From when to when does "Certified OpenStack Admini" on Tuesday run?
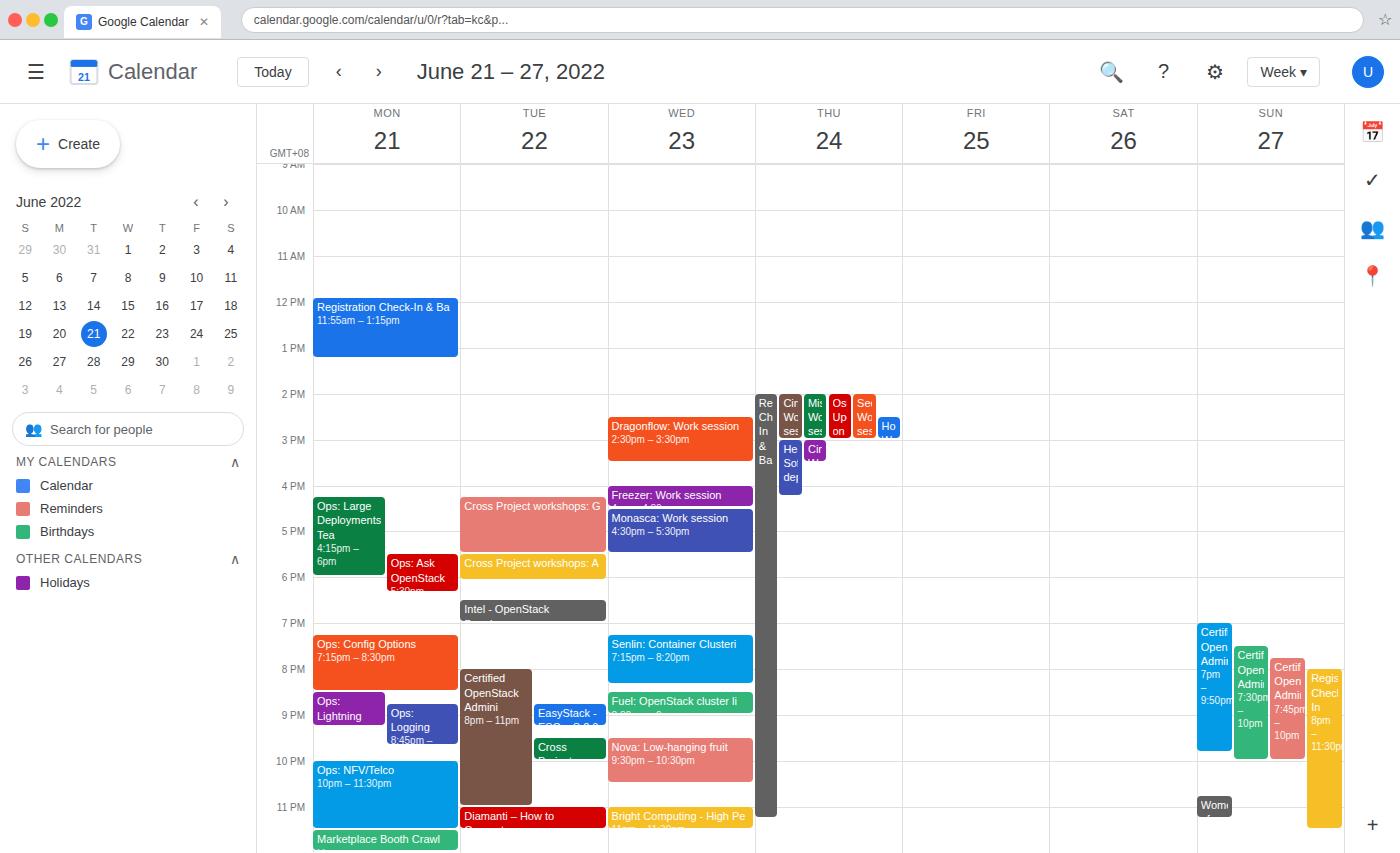
8:00 PM to 11:00 PM